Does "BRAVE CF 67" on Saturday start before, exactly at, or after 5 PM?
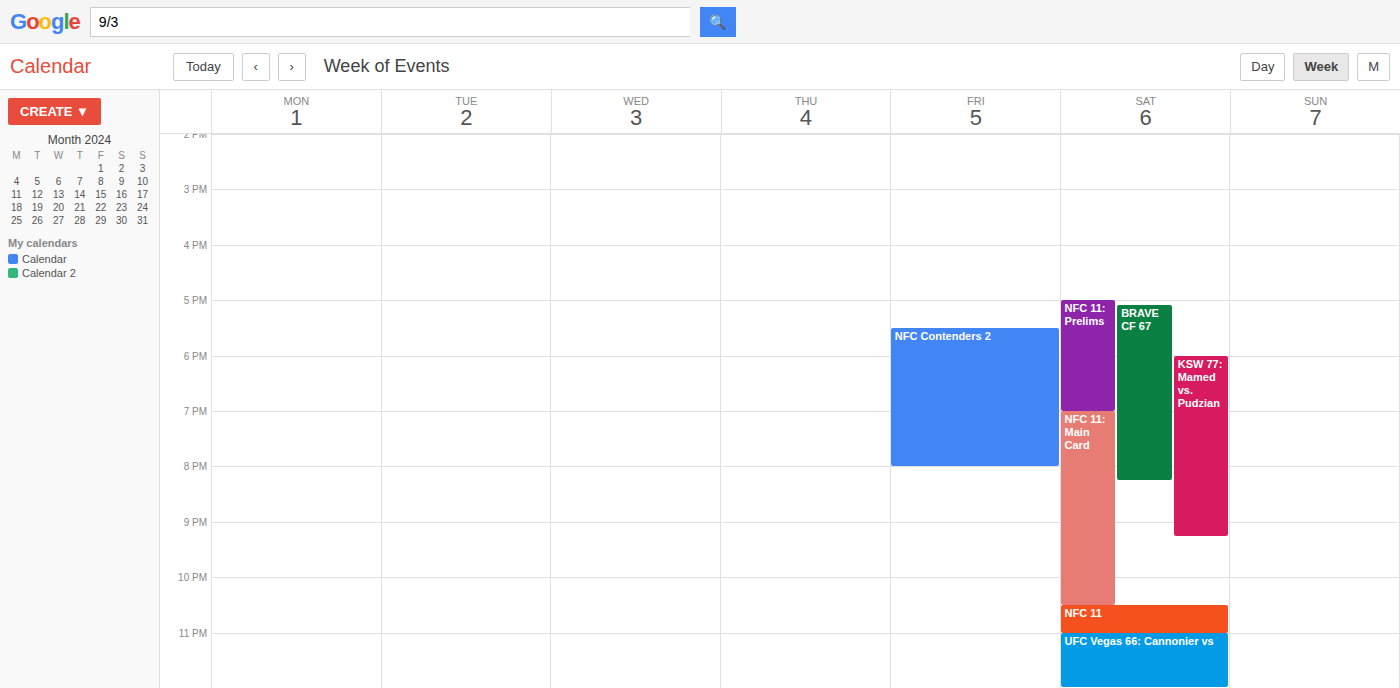
5:05 PM -- after 5 PM, 5 minutes below the 5 PM line.